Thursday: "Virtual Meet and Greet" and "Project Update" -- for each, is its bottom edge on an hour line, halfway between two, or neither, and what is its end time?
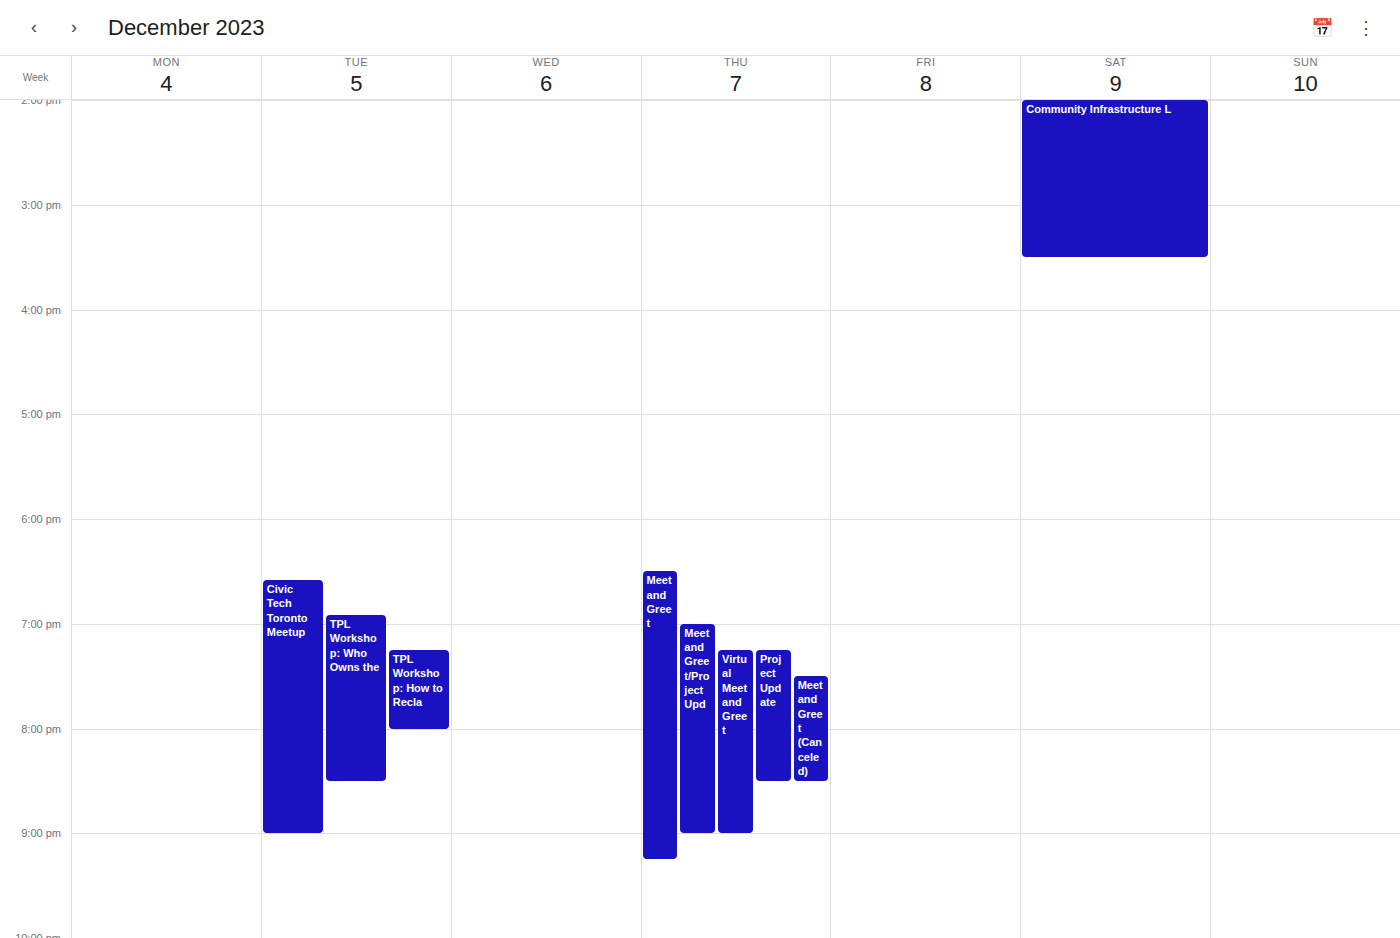
"Virtual Meet and Greet": 9:00 PM, exactly on the 9 PM line. "Project Update": 8:30 PM, halfway between the 8 PM and 9 PM lines.